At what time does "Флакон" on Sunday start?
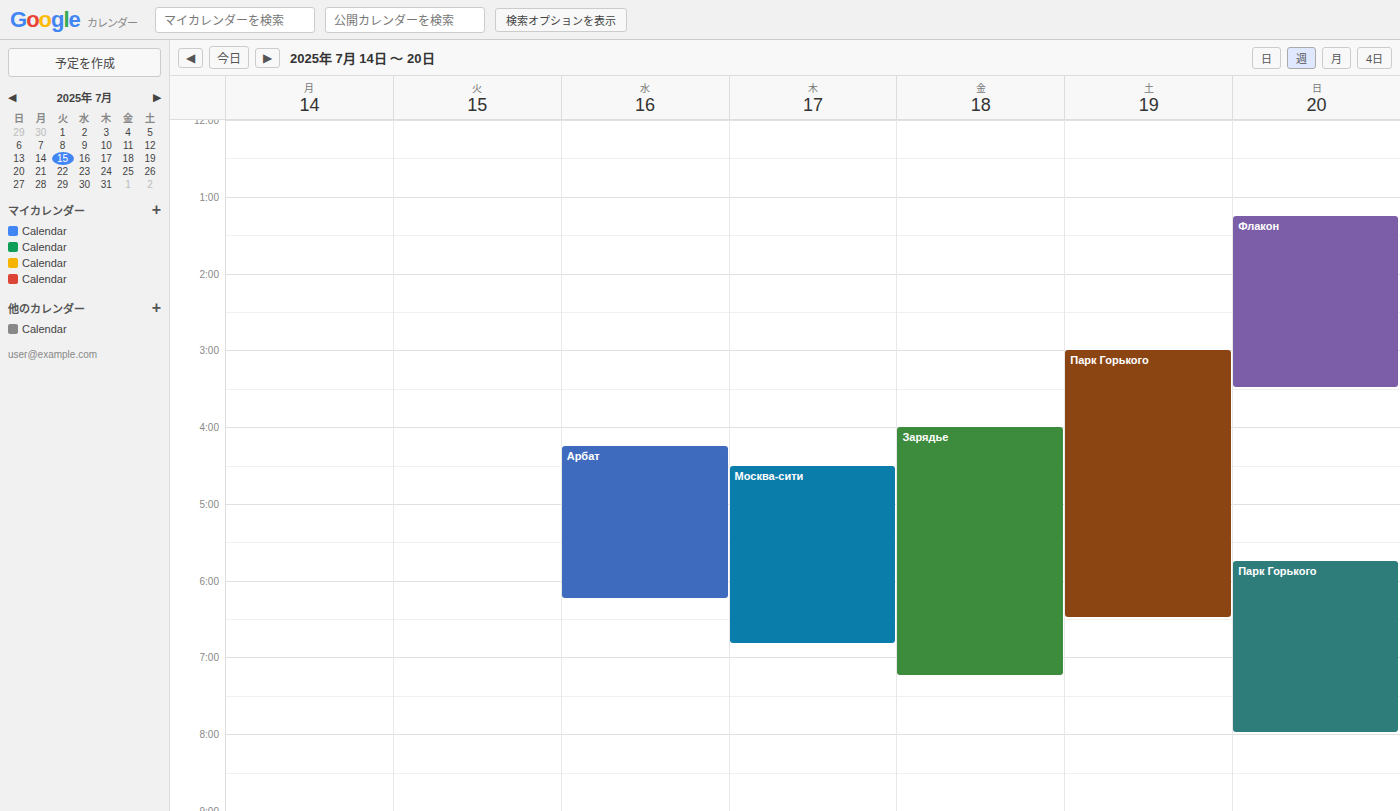
1:15 PM